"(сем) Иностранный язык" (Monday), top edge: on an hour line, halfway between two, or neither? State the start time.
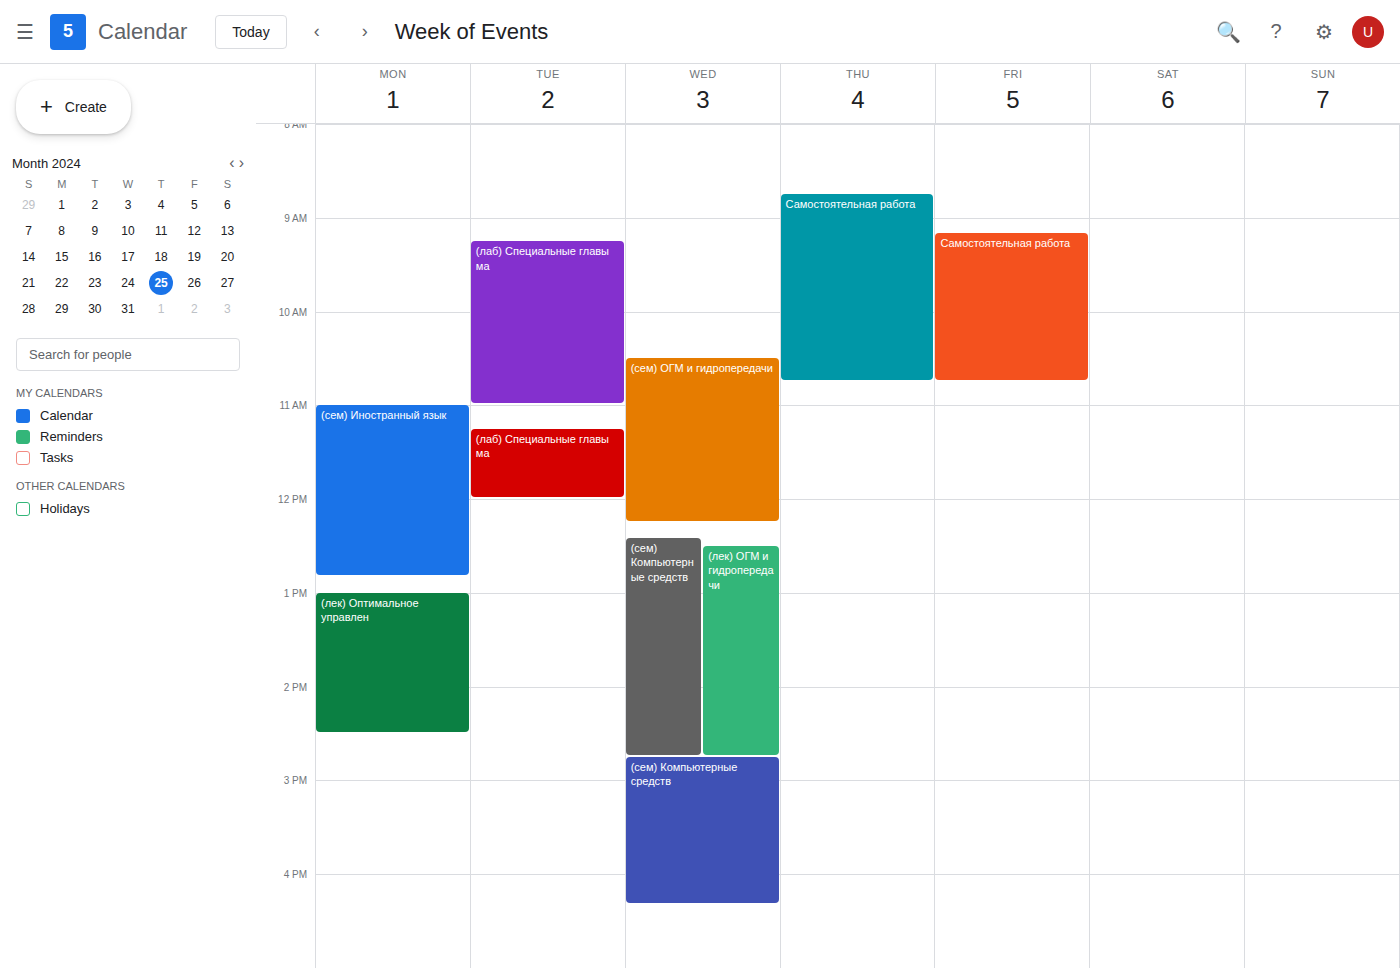
11:00 AM -- exactly on the 11 AM line.